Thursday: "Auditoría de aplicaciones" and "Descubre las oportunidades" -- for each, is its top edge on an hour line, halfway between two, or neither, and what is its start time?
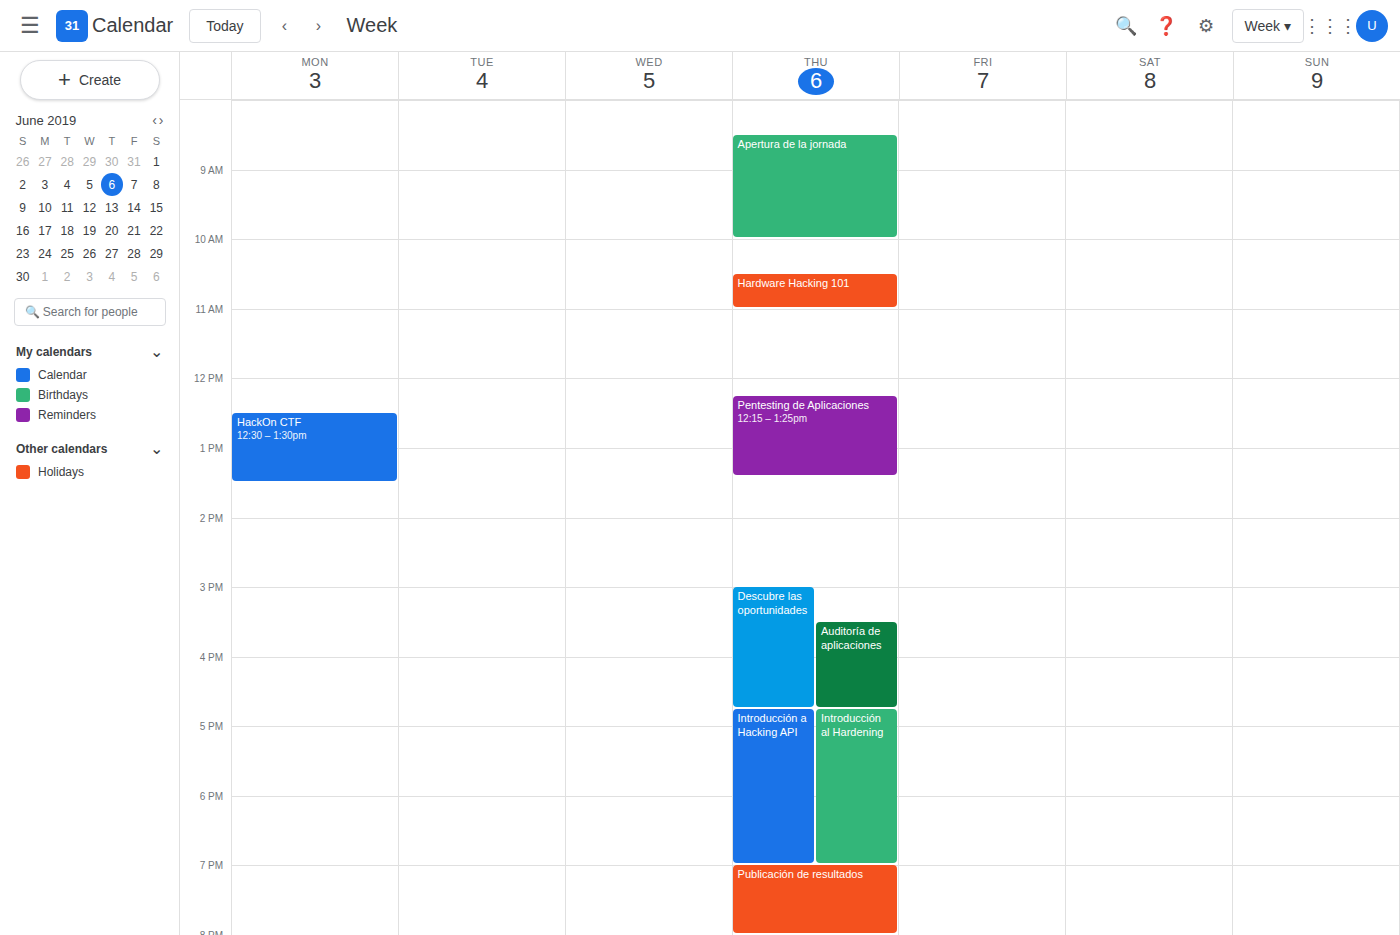
"Auditoría de aplicaciones": 3:30 PM, halfway between the 3 PM and 4 PM lines. "Descubre las oportunidades": 3:00 PM, exactly on the 3 PM line.